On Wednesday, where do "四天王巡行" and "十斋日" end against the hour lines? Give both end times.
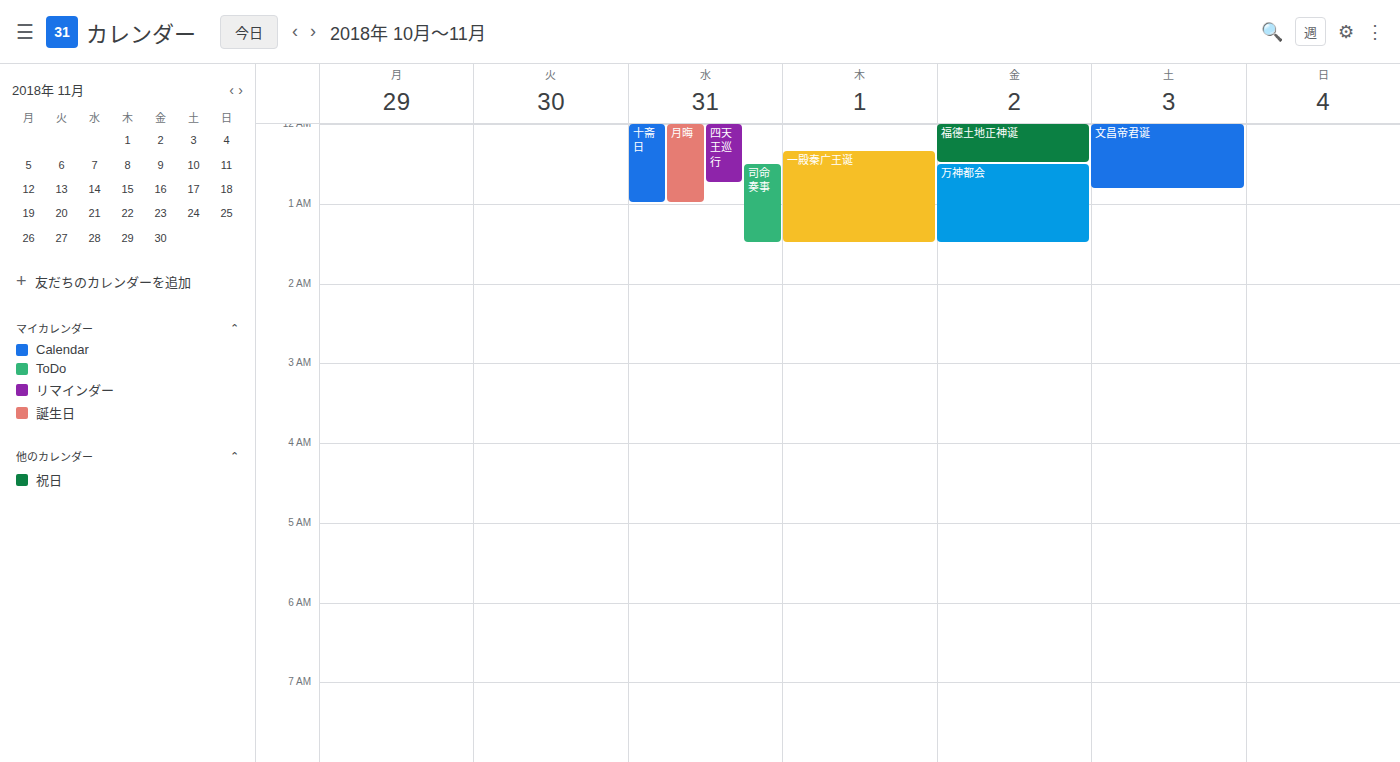
"四天王巡行": 12:45 AM, neither: three quarters of the way from the 12 AM line to the 1 AM line. "十斋日": 1:00 AM, exactly on the 1 AM line.